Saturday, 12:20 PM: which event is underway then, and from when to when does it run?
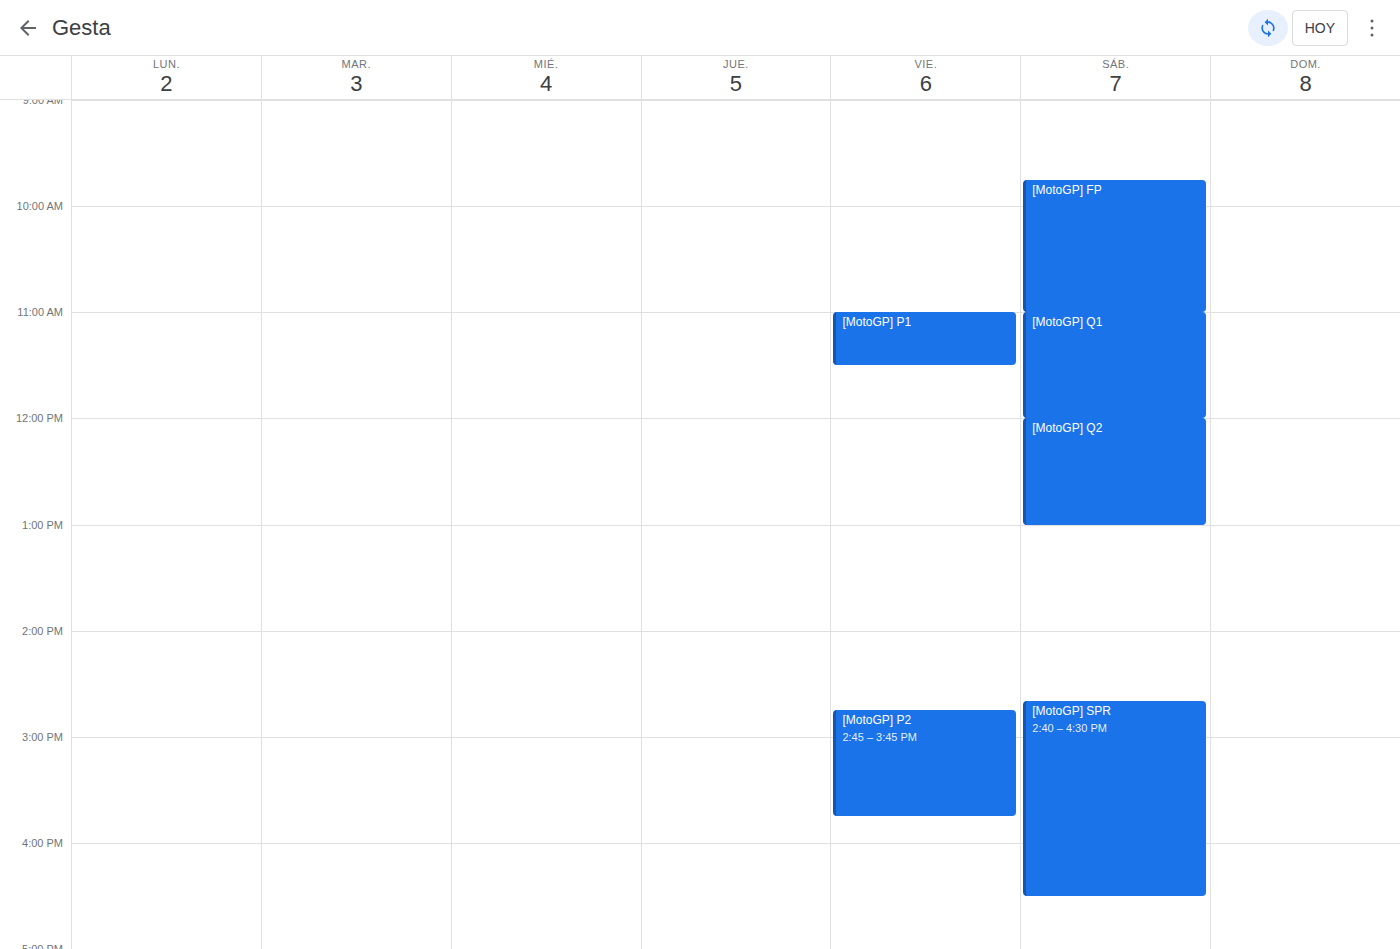
"[MotoGP] Q2", 12:00 PM to 1:00 PM